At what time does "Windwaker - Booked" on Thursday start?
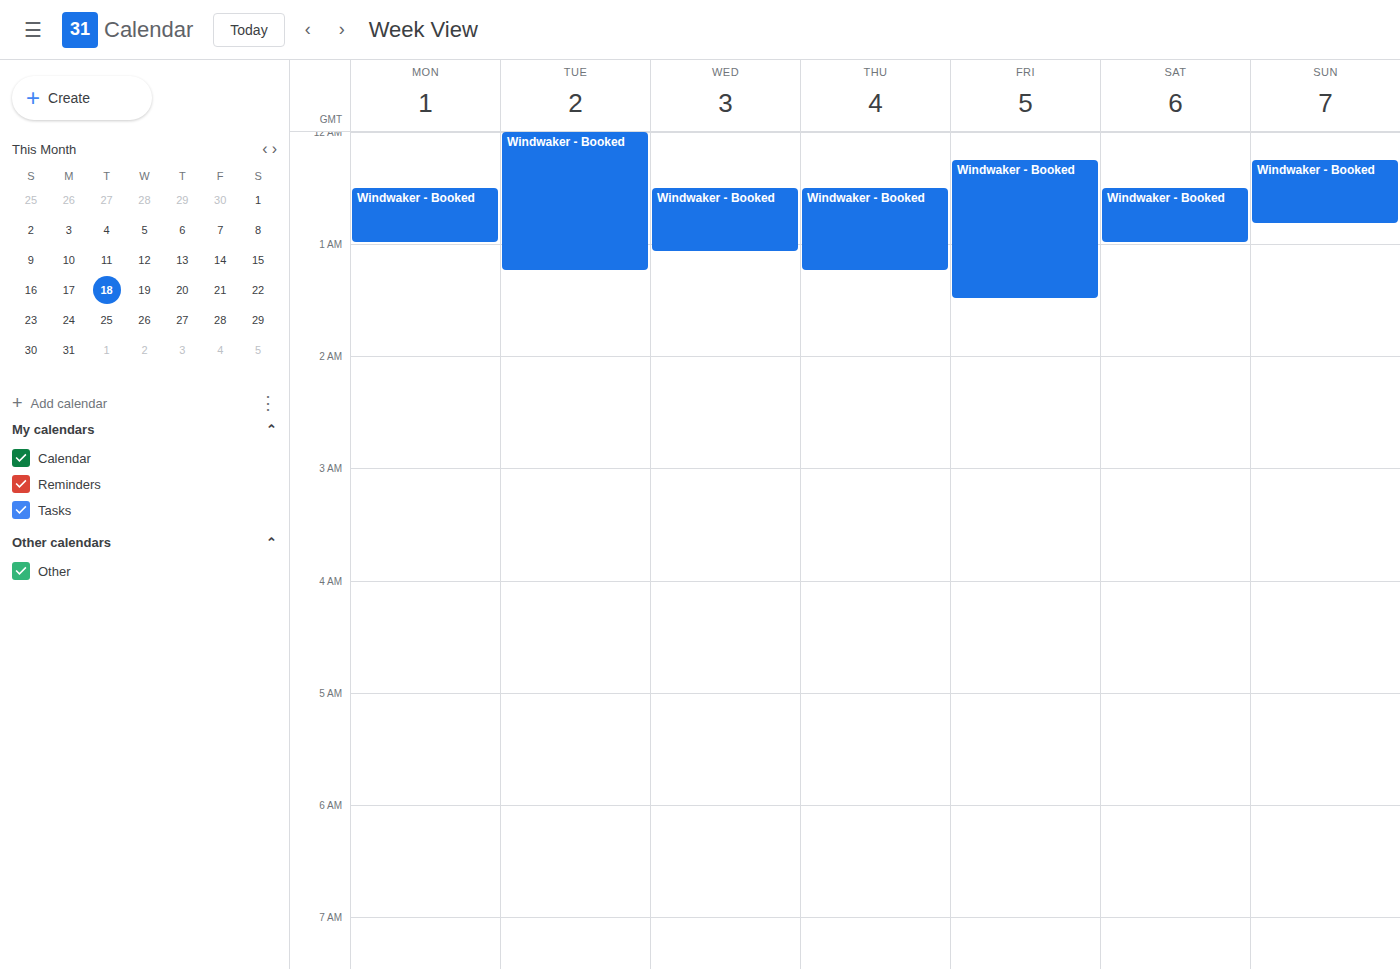
12:30 AM